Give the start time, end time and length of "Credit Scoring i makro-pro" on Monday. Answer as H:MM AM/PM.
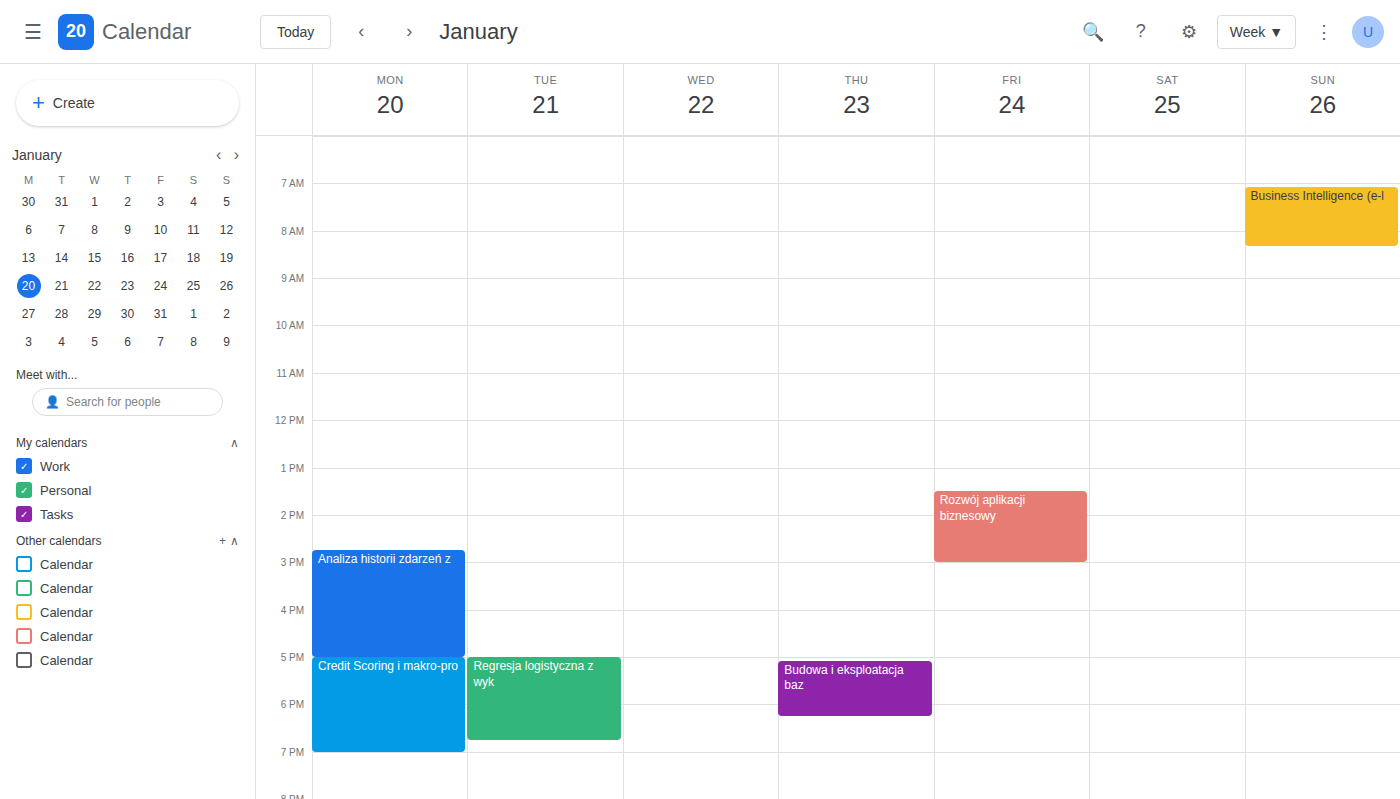
5:00 PM to 7:00 PM, 2 hours